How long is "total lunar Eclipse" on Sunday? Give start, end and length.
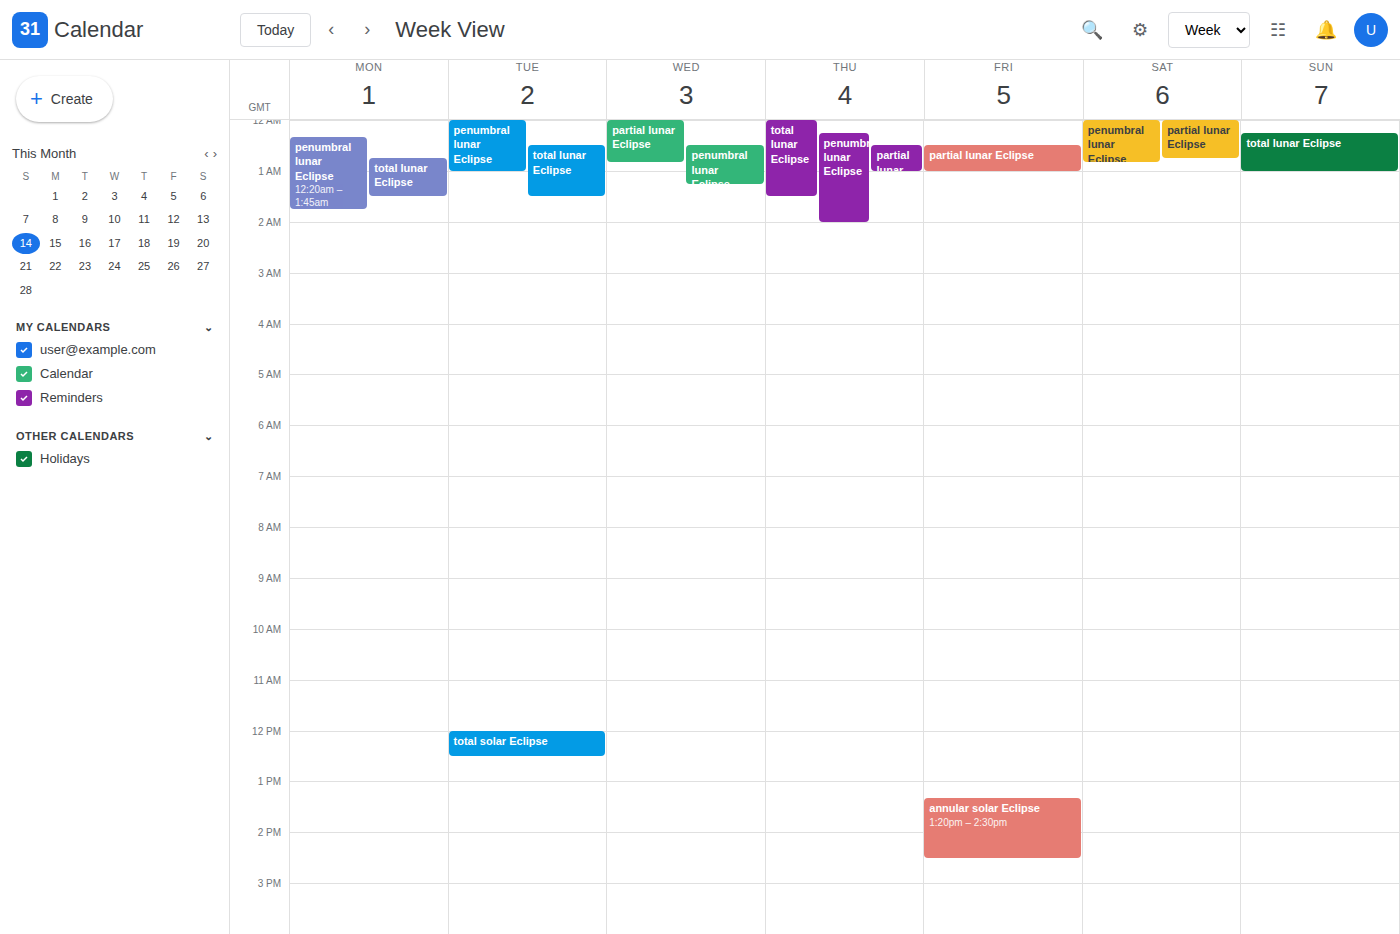
12:15 AM to 1:00 AM, 45 minutes